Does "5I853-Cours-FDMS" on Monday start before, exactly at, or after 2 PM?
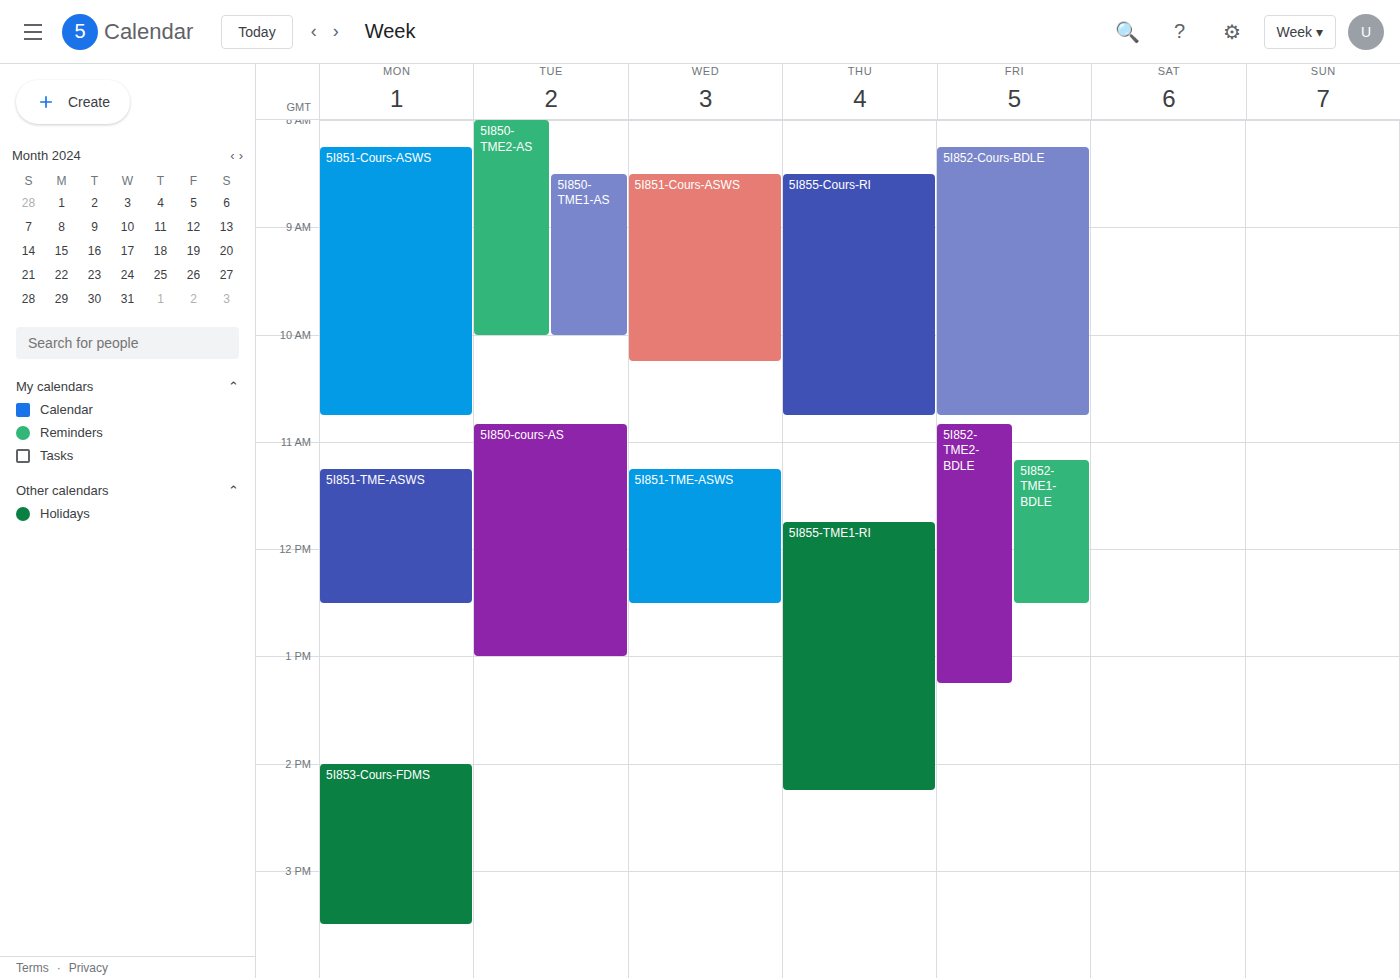
2:00 PM -- exactly at 2 PM, on the 2 PM line.